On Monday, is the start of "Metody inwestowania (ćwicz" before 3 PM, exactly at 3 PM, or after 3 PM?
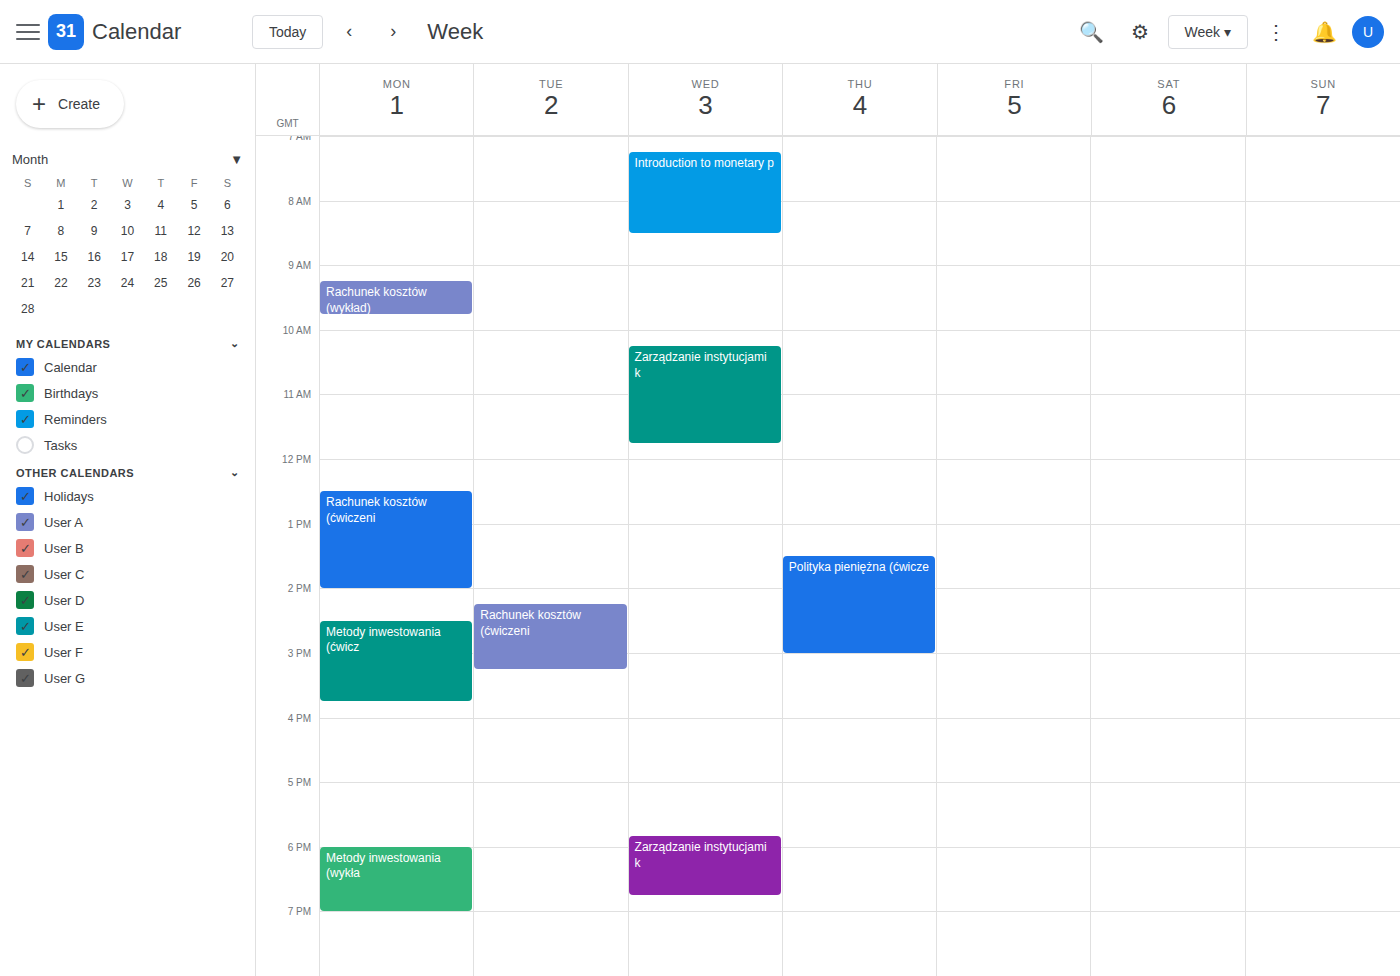
2:30 PM -- before 3 PM, 30 minutes above the 3 PM line.